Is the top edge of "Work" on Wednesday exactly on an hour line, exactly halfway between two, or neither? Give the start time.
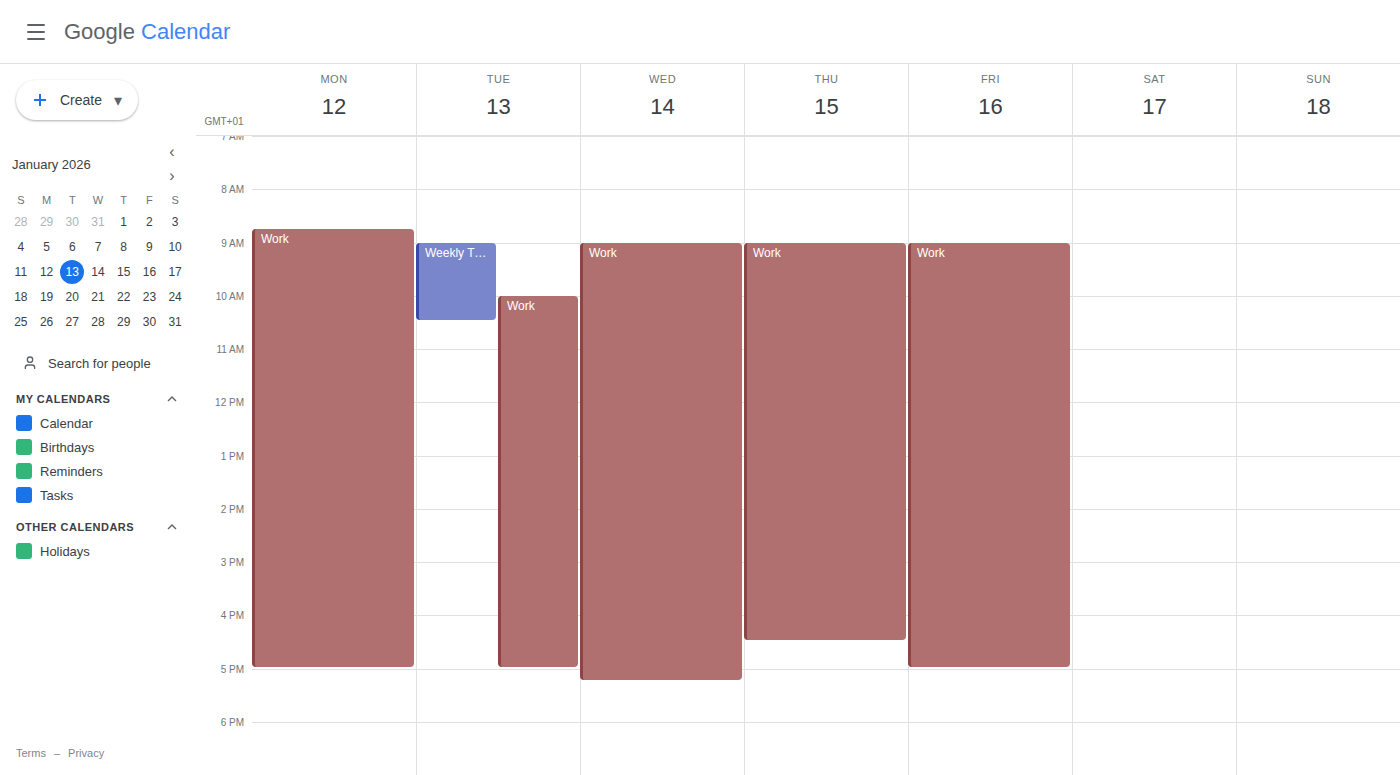
9:00 AM -- exactly on the 9 AM line.